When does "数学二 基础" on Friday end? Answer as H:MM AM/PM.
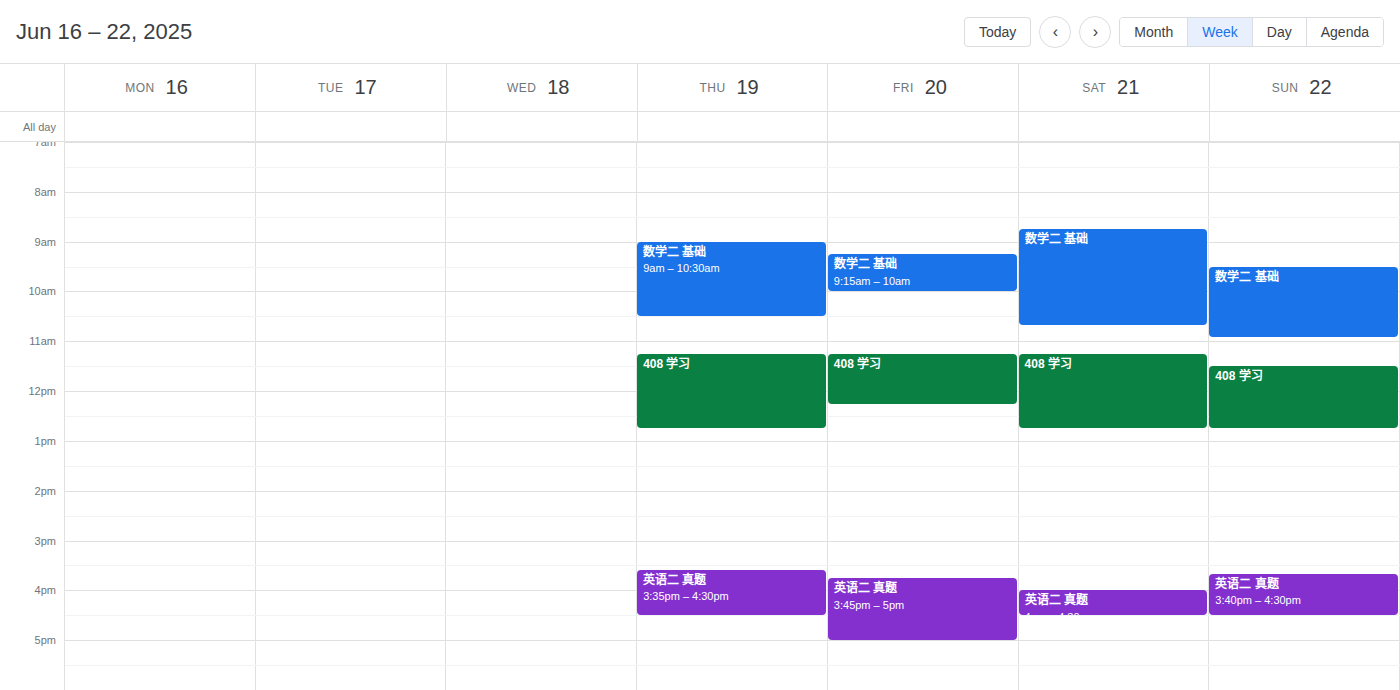
10:00 AM